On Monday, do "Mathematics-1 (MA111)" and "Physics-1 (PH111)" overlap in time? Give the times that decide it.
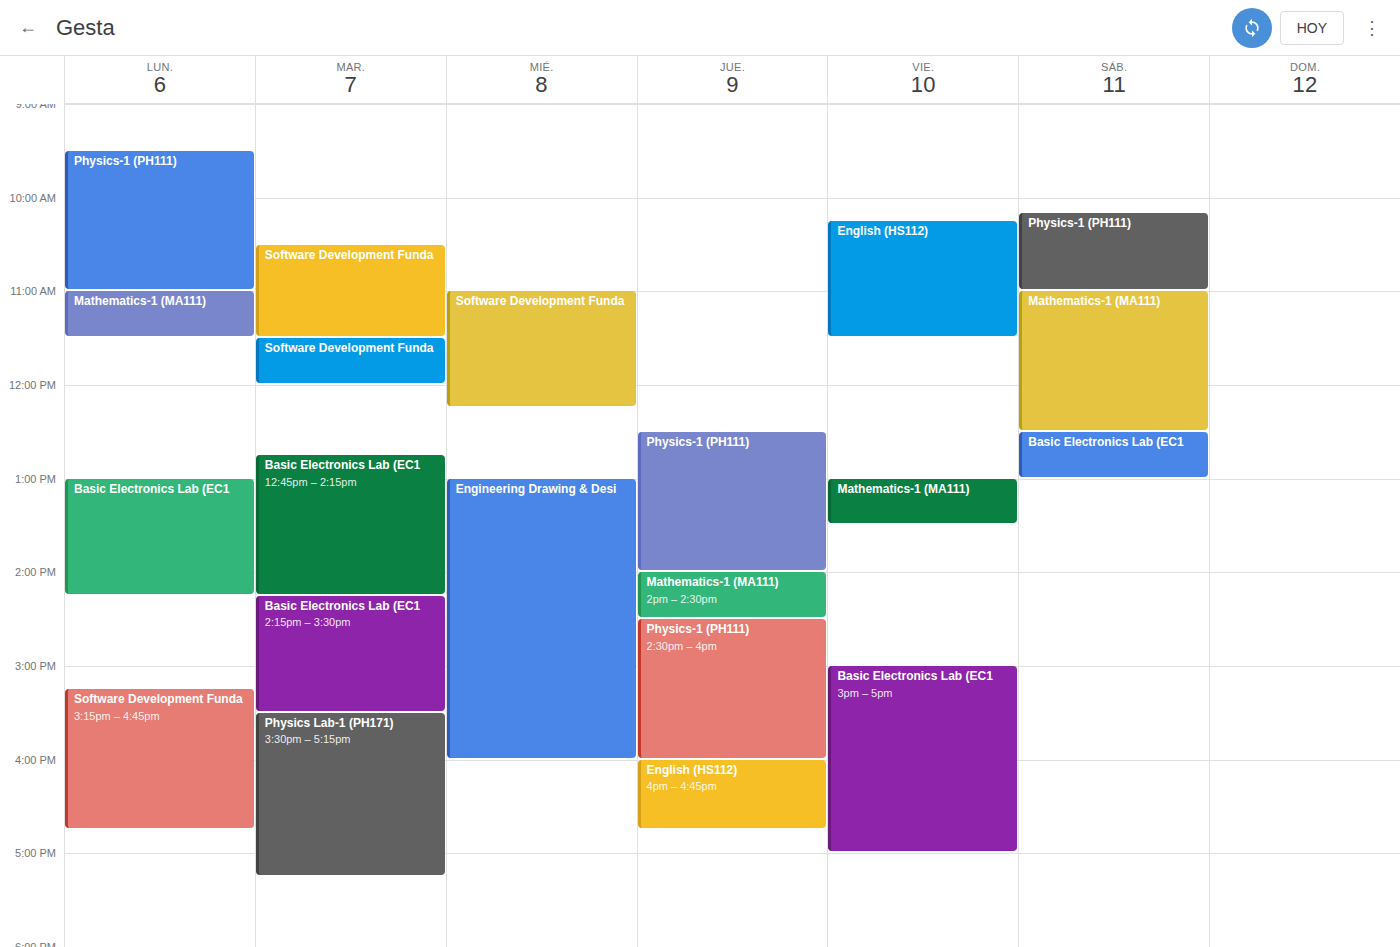
"Physics-1 (PH111)" ends at 11:00, exactly when "Mathematics-1 (MA111)" starts -- they touch but do not overlap.